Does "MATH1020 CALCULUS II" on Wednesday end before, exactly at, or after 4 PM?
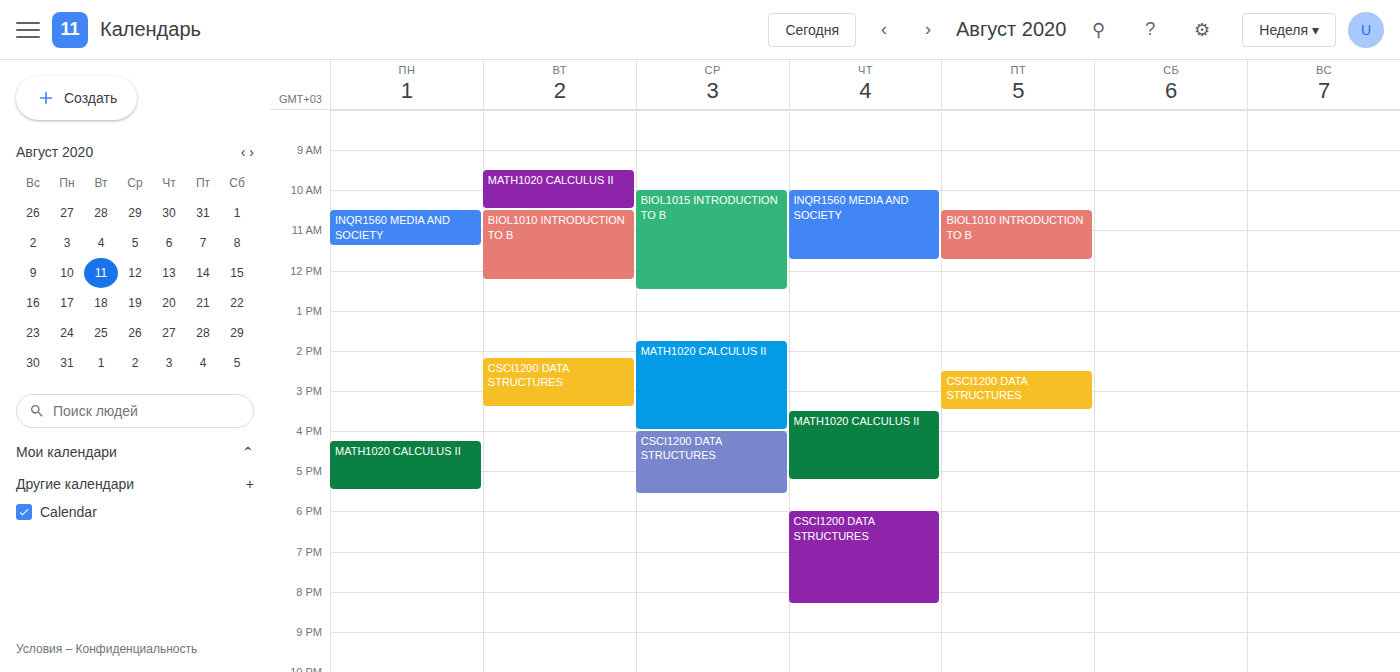
4:00 PM -- exactly at 4 PM, on the 4 PM line.